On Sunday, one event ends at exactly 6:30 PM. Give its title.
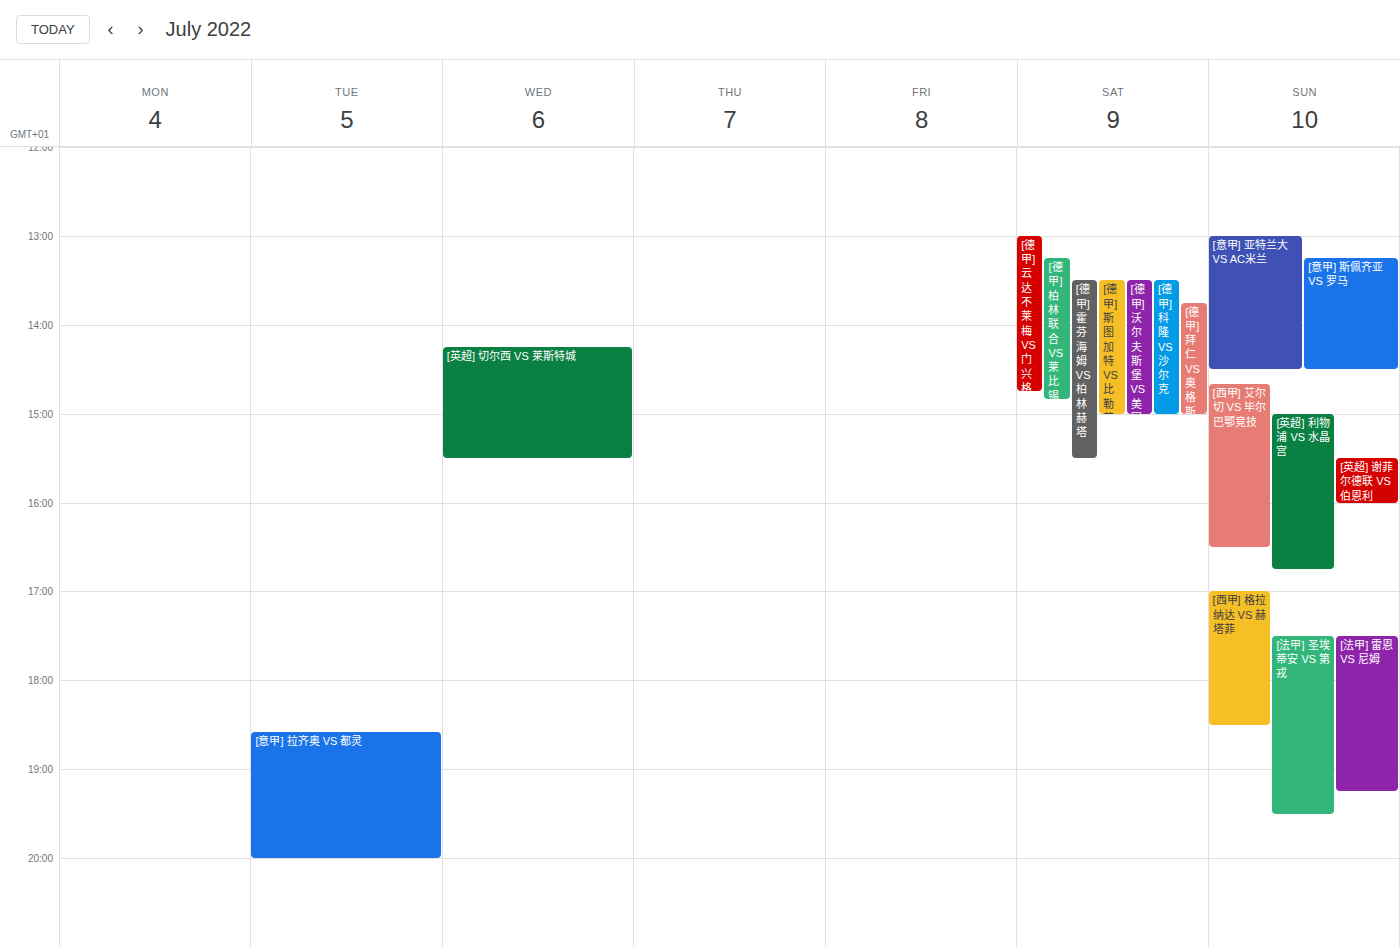
"[西甲] 格拉纳达 VS 赫塔菲"